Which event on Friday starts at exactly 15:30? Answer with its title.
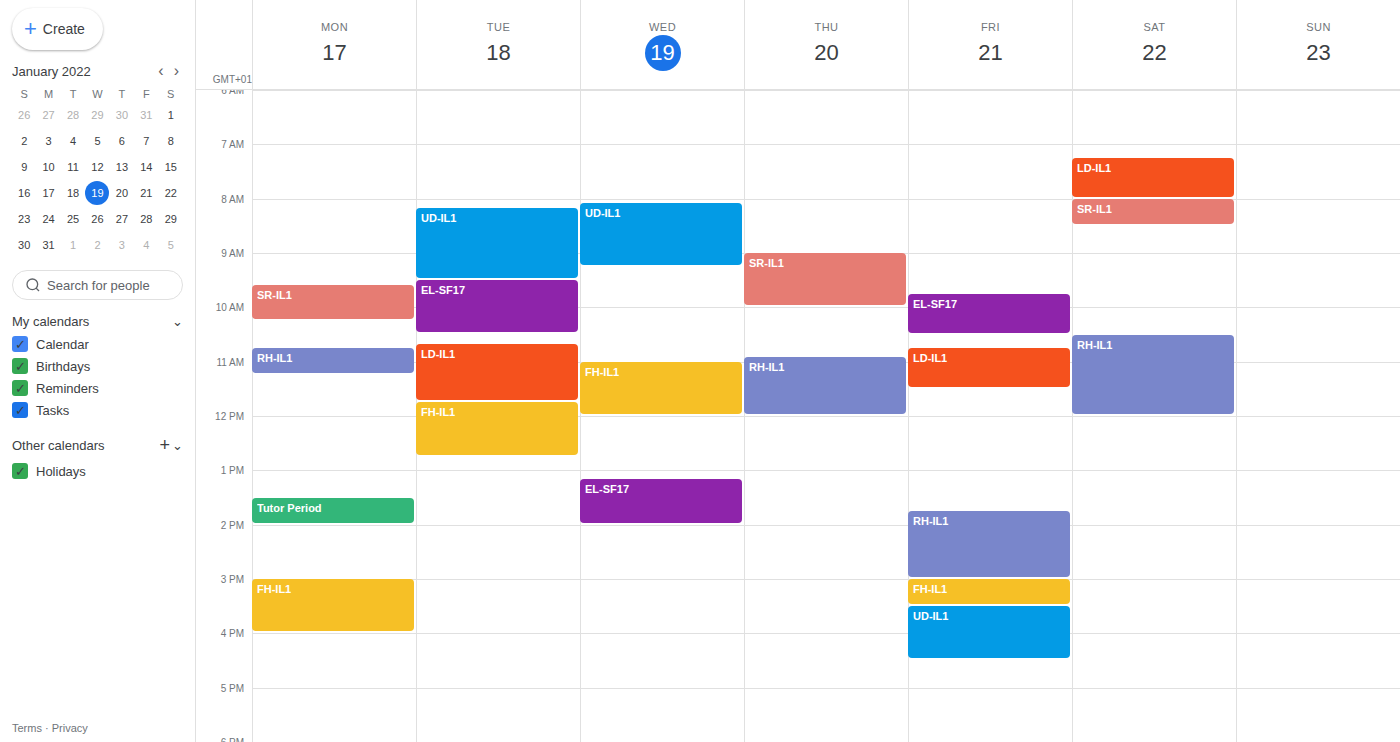
"UD-IL1"